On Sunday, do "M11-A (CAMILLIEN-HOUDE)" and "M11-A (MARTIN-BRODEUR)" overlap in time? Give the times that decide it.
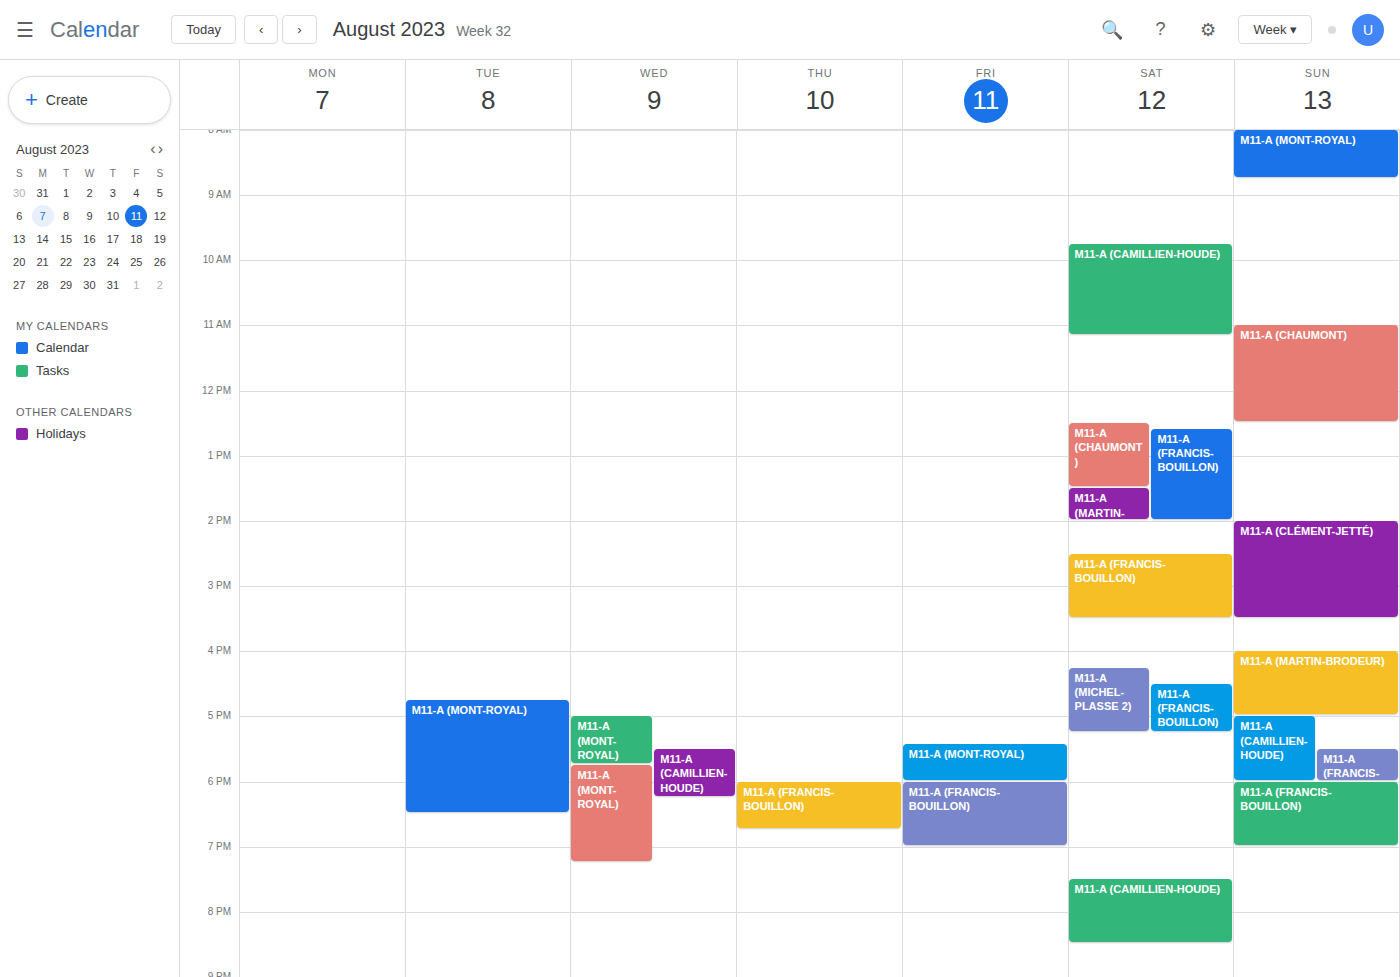
"M11-A (MARTIN-BRODEUR)" ends at 5:00 PM, exactly when "M11-A (CAMILLIEN-HOUDE)" starts -- they touch but do not overlap.